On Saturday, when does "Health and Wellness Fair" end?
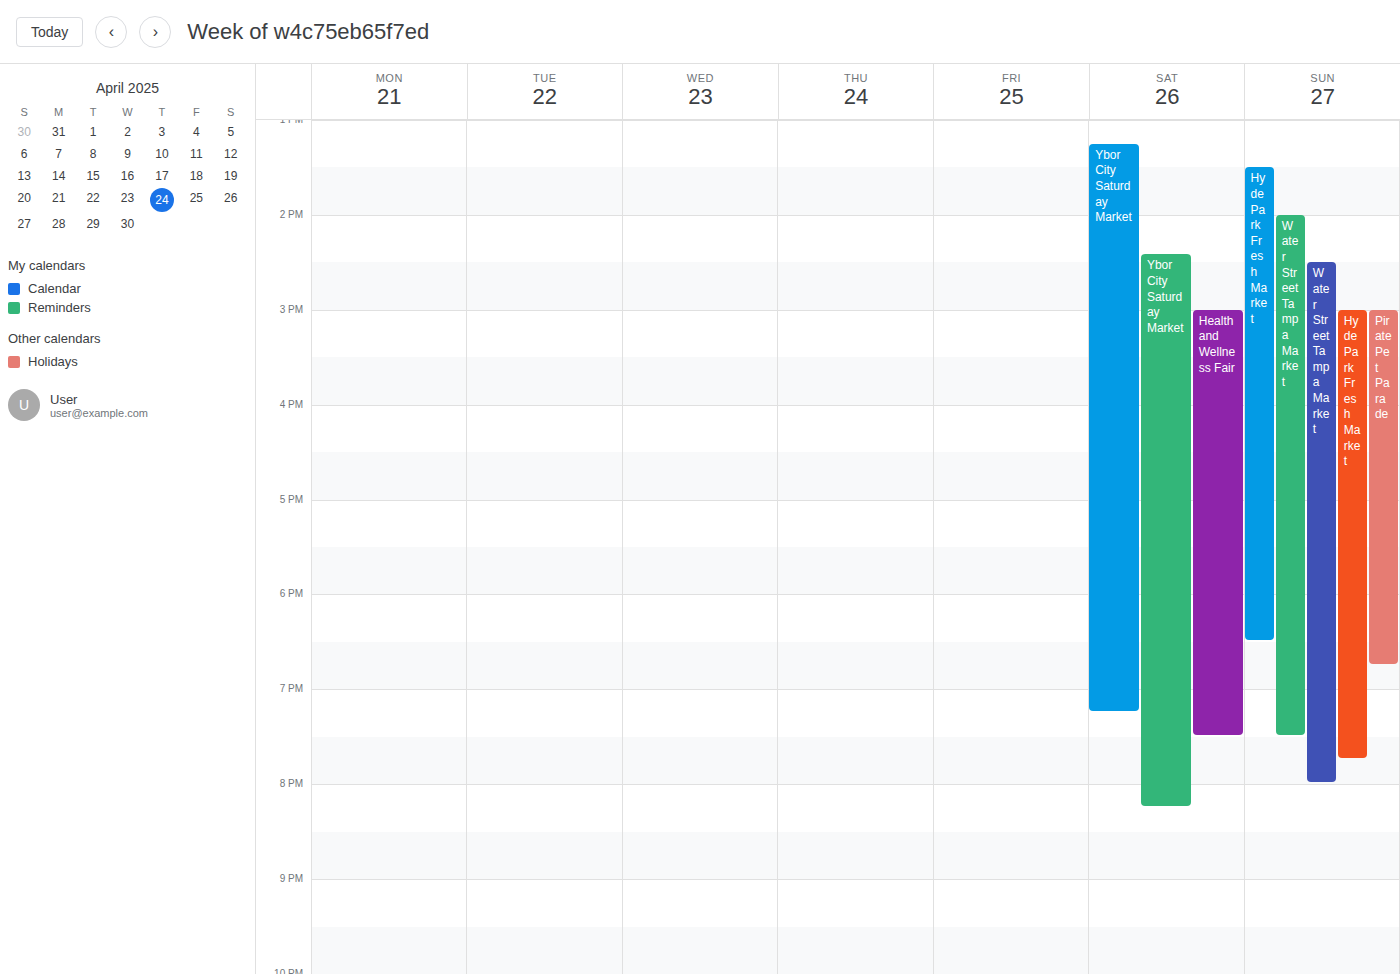
7:30 PM